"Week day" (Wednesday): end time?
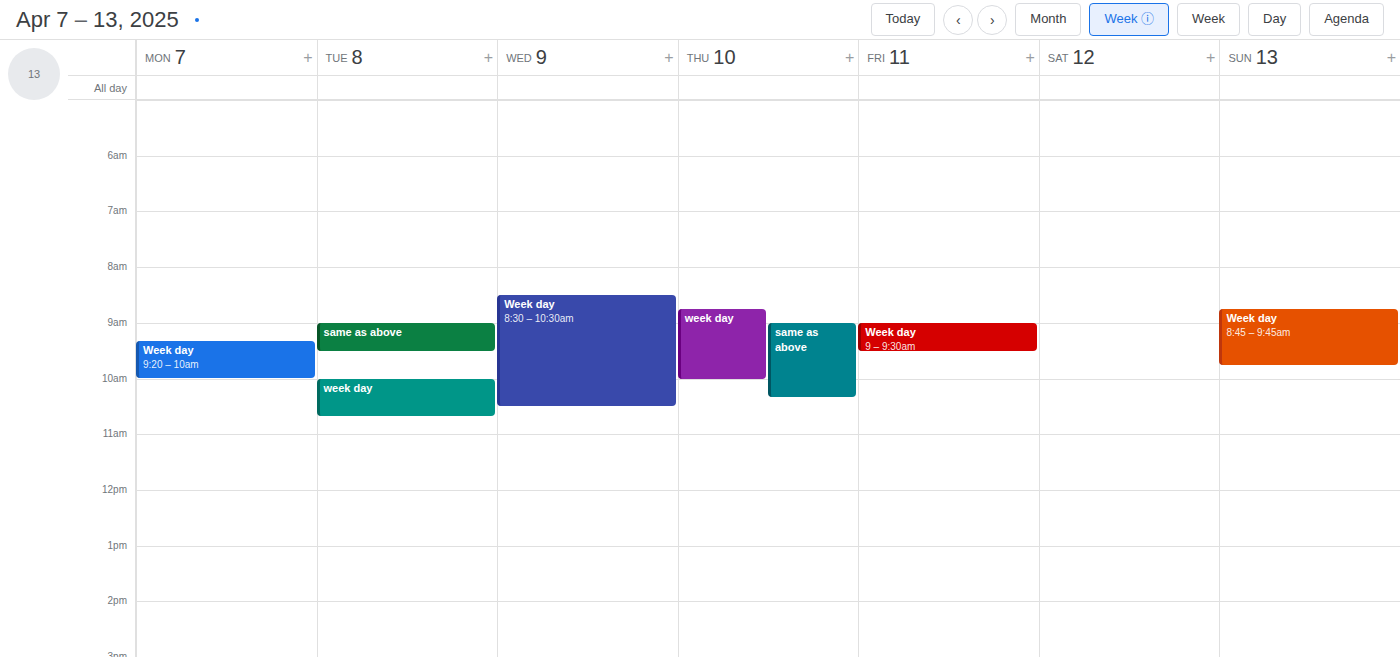
10:30 AM